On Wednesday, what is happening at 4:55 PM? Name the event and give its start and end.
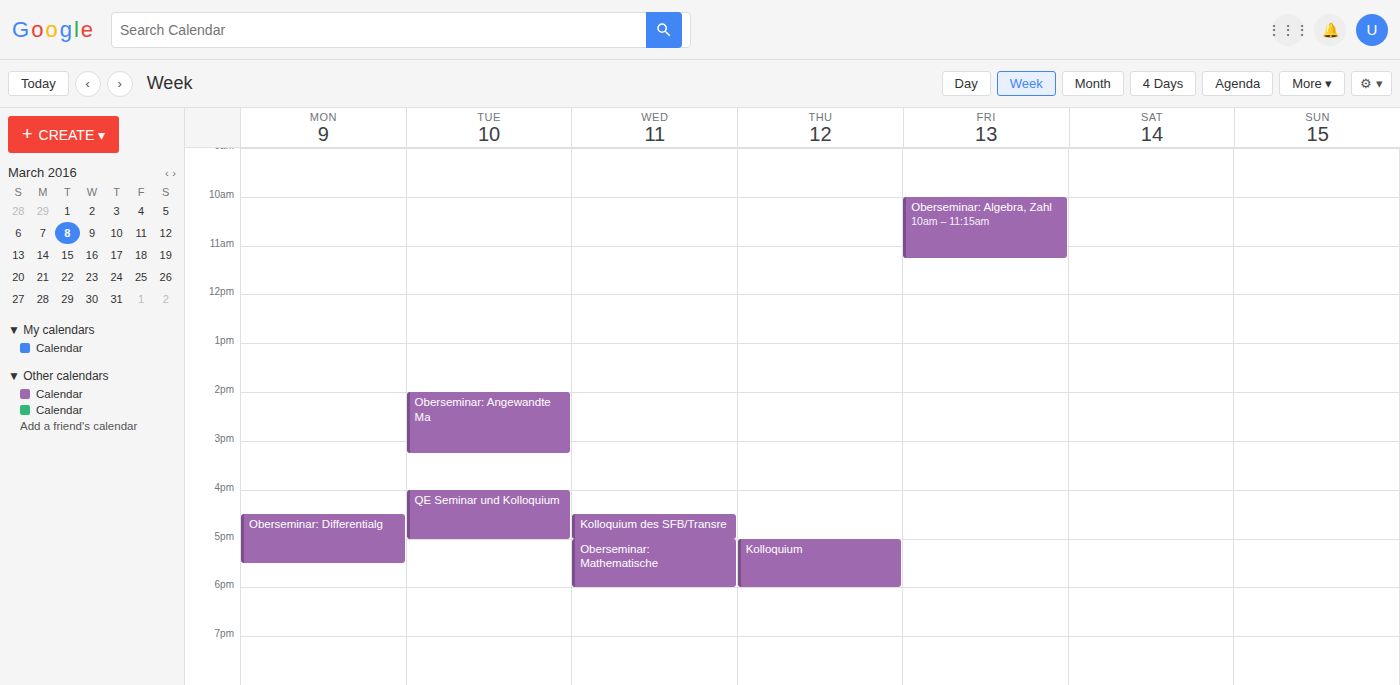
"Kolloquium des SFB/Transre", 4:30 PM to 5:00 PM